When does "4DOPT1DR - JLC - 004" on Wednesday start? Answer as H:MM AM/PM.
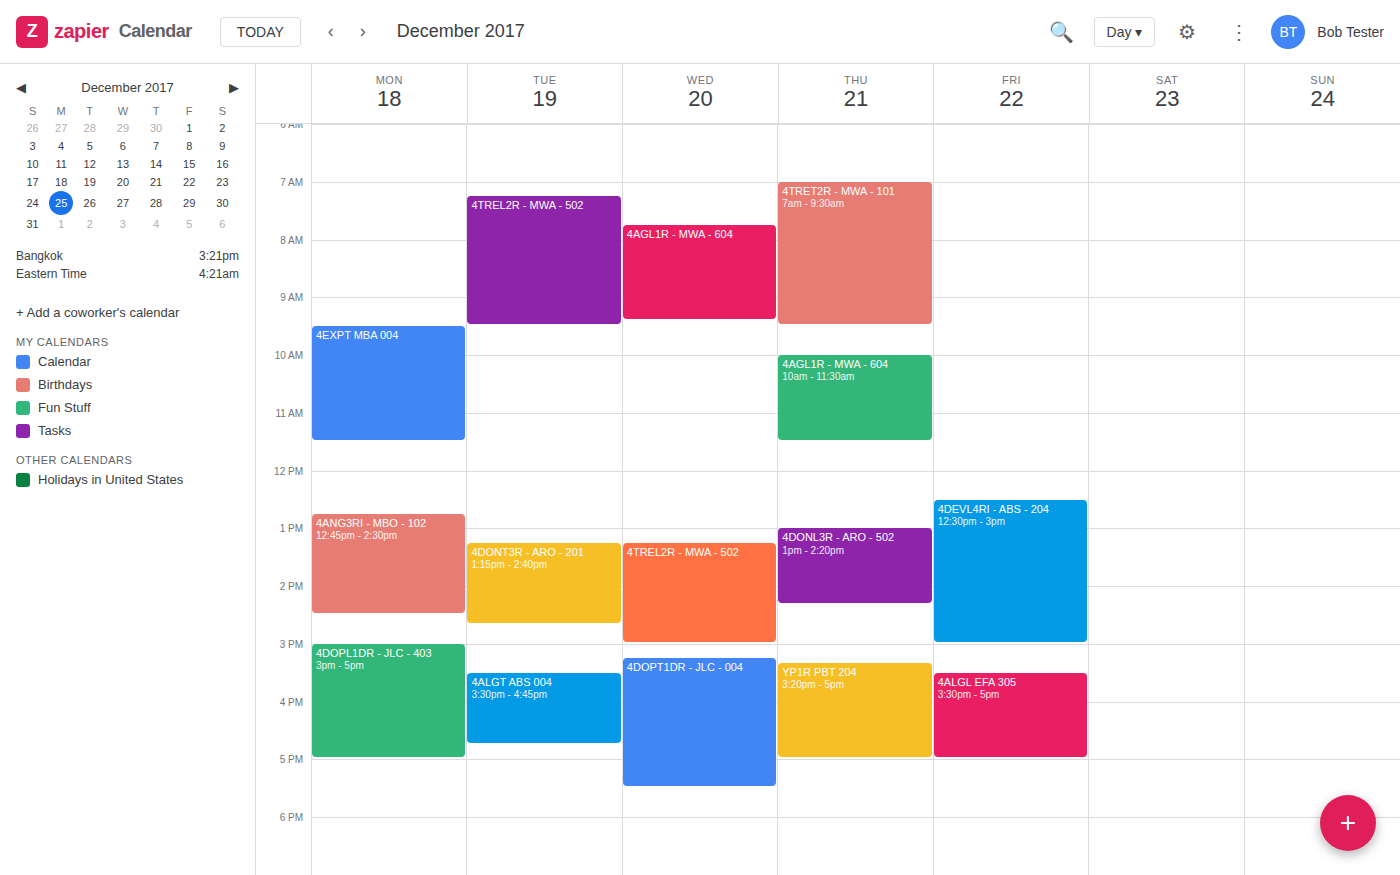
3:15 PM